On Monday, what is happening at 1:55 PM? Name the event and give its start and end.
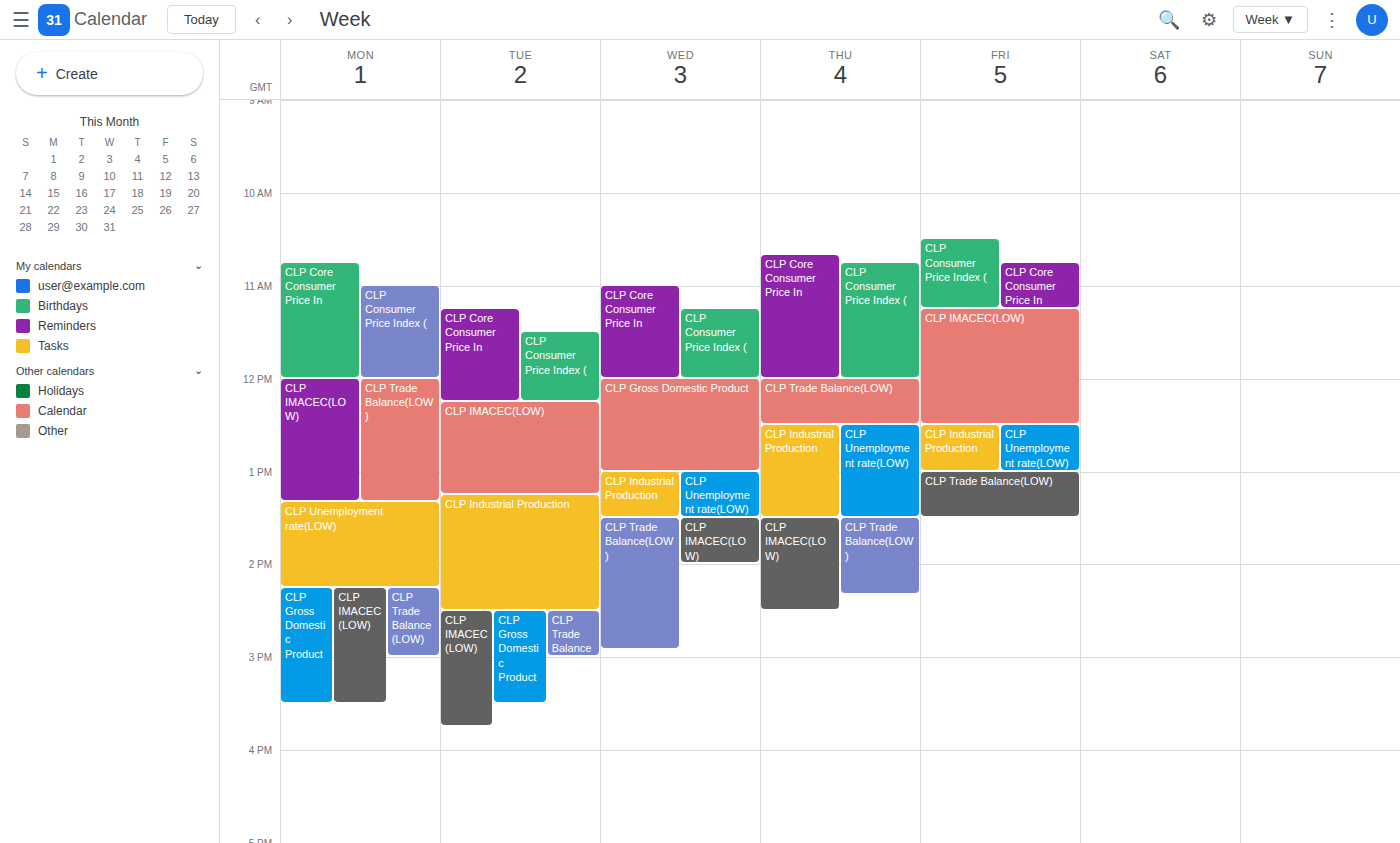
"CLP Unemployment rate(LOW)", 1:20 PM to 2:15 PM